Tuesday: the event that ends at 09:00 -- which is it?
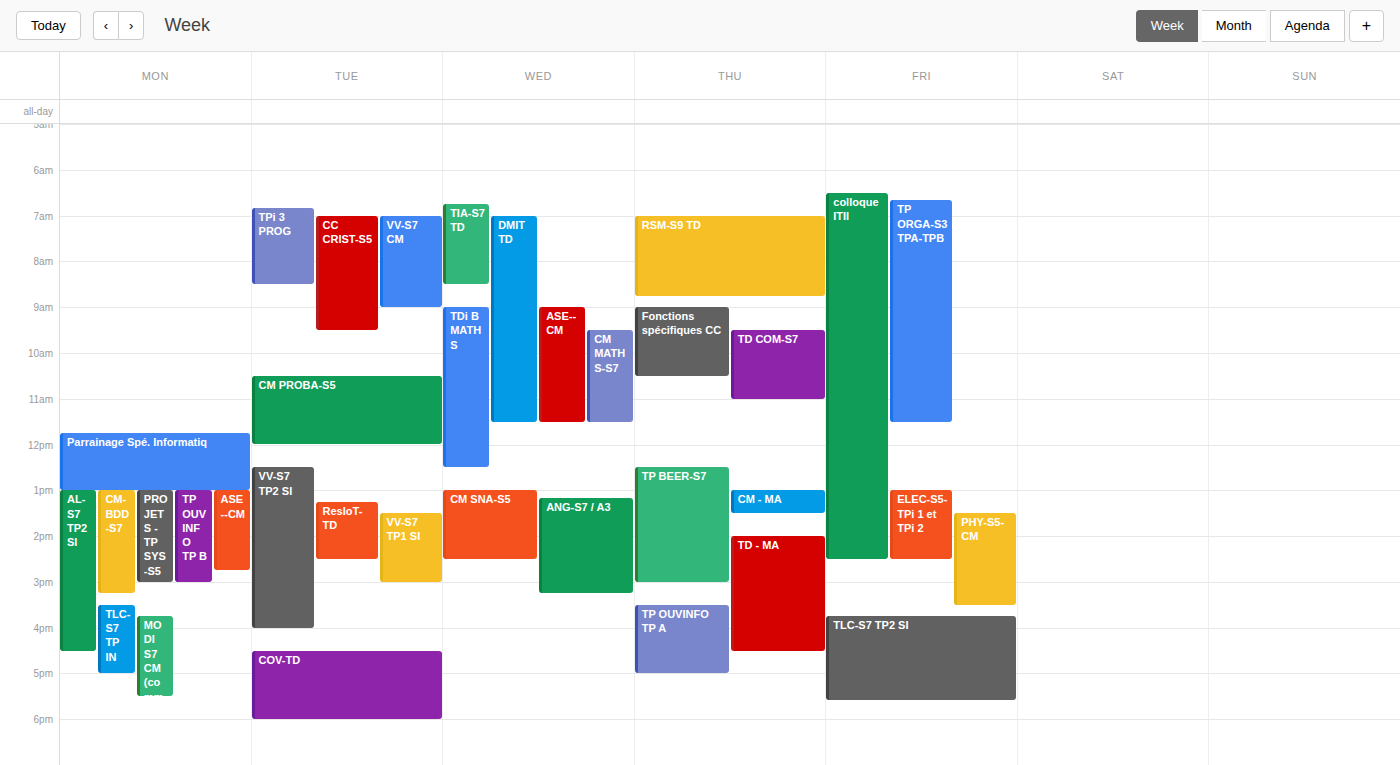
"VV-S7 CM"